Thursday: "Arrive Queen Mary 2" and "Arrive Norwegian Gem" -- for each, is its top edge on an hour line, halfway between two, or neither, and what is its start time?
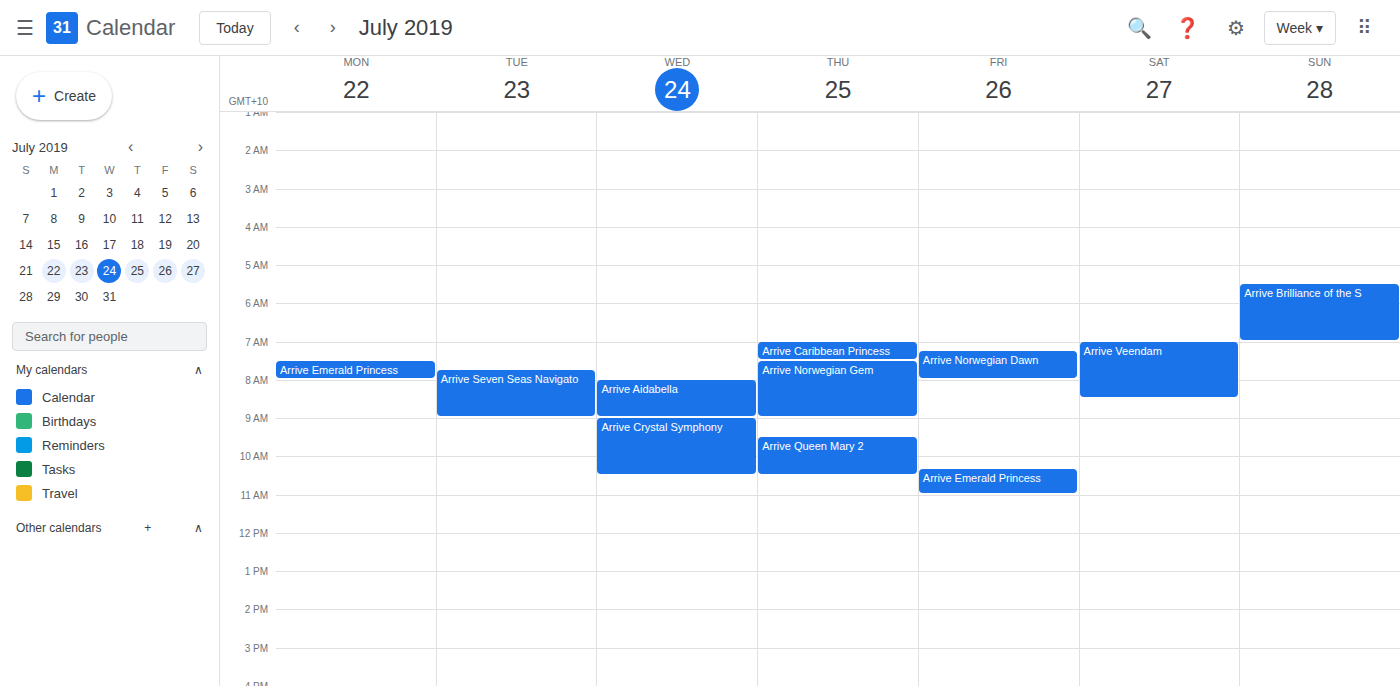
"Arrive Queen Mary 2": 09:30, halfway between the 09:00 and 10:00 lines. "Arrive Norwegian Gem": 07:30, halfway between the 07:00 and 08:00 lines.